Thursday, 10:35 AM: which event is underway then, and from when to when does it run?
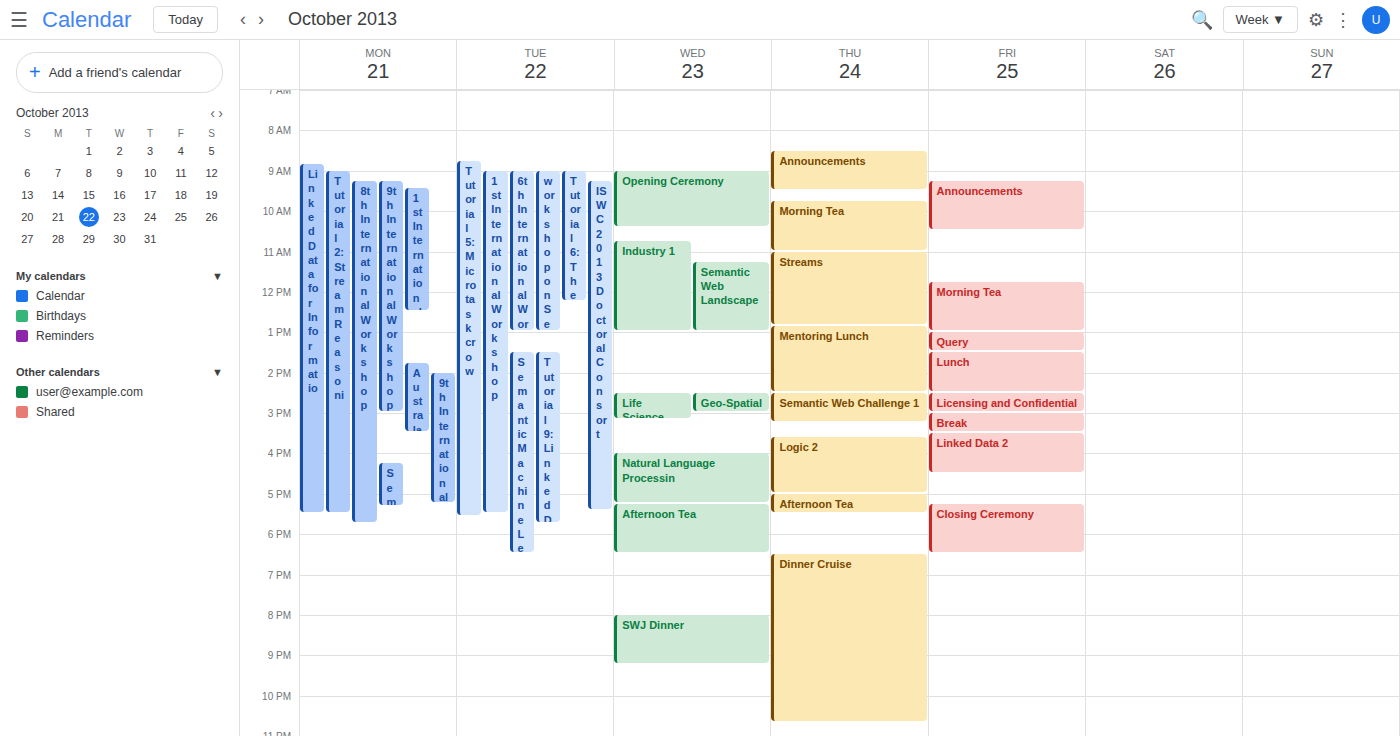
"Morning Tea", 9:45 AM to 11:00 AM